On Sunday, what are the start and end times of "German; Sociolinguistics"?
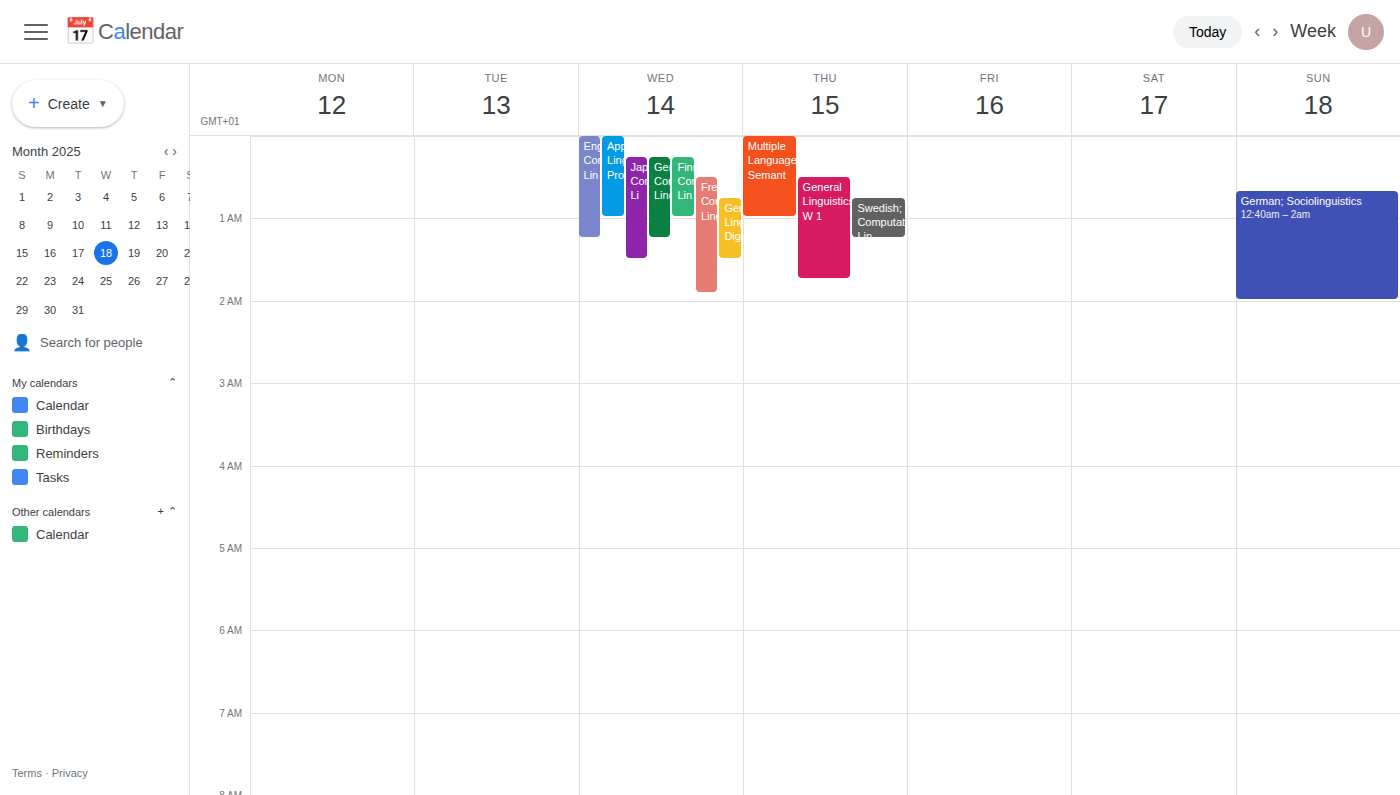
12:40 AM to 2:00 AM